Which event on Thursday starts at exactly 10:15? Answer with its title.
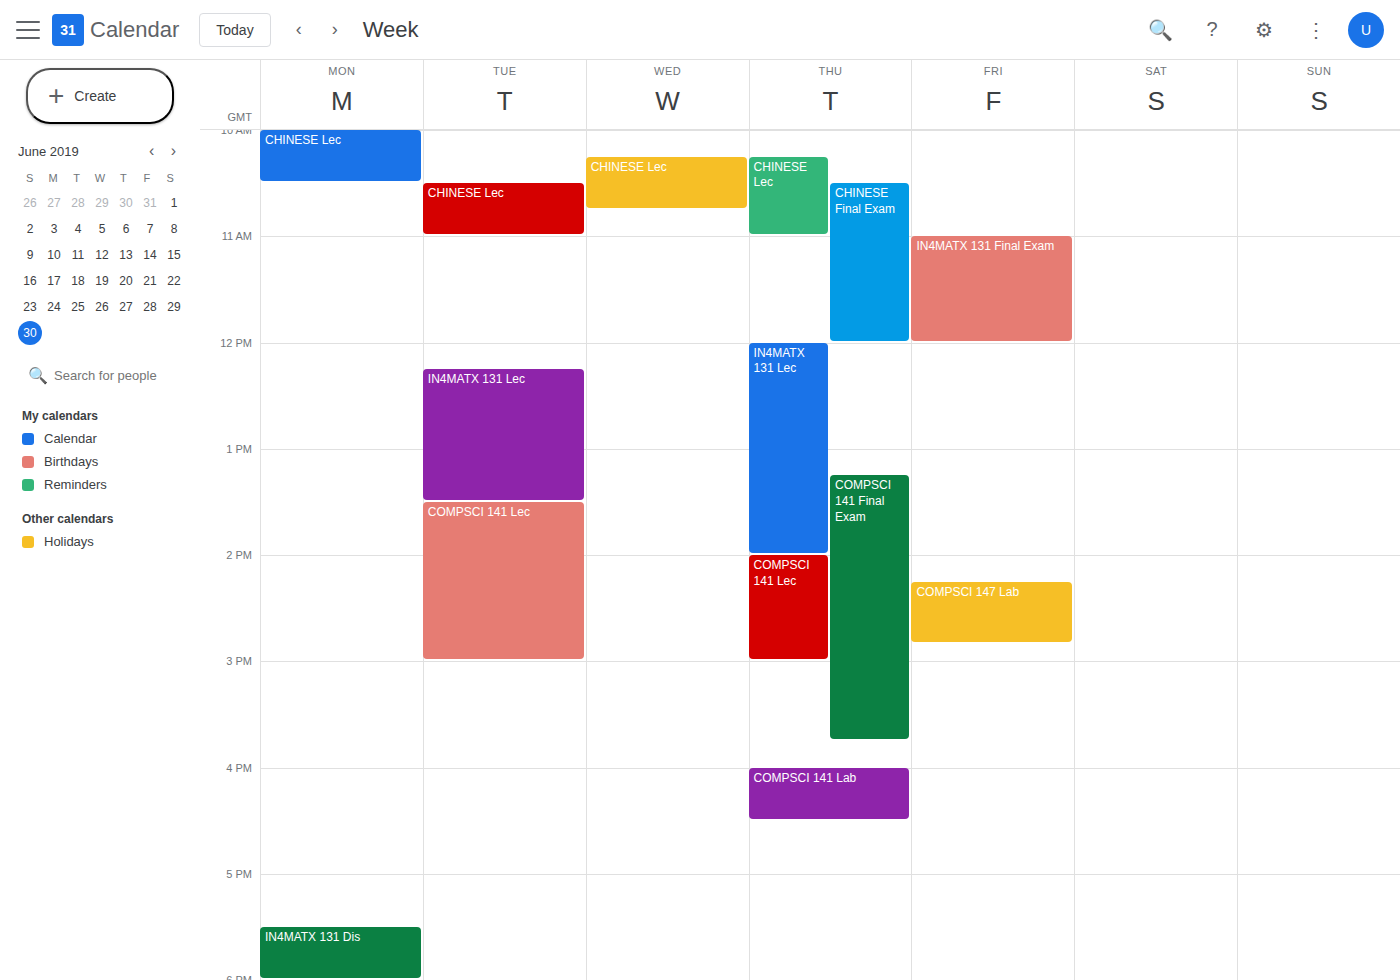
"CHINESE Lec"